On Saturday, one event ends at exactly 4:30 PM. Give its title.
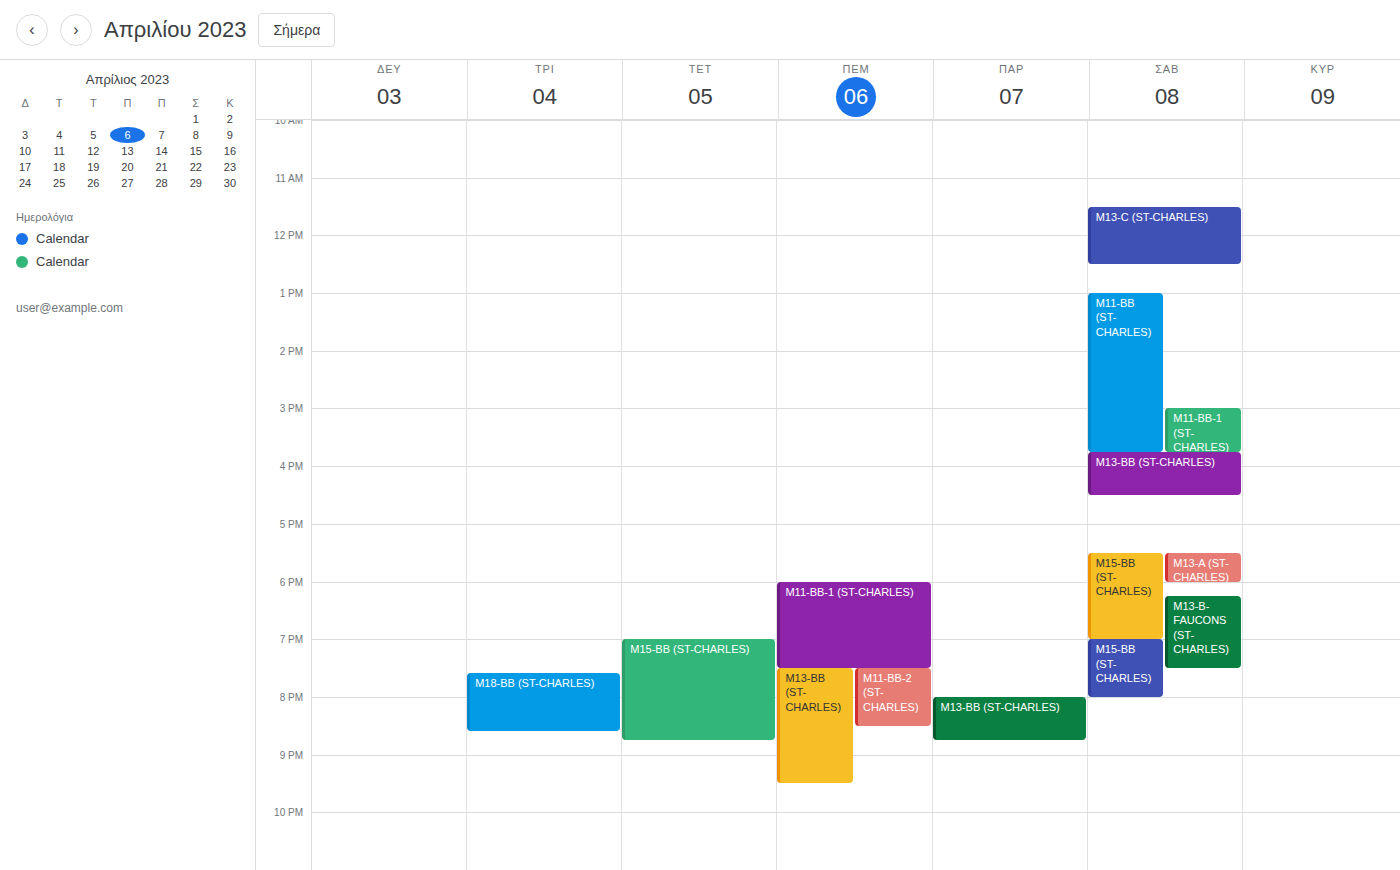
"M13-BB (ST-CHARLES)"